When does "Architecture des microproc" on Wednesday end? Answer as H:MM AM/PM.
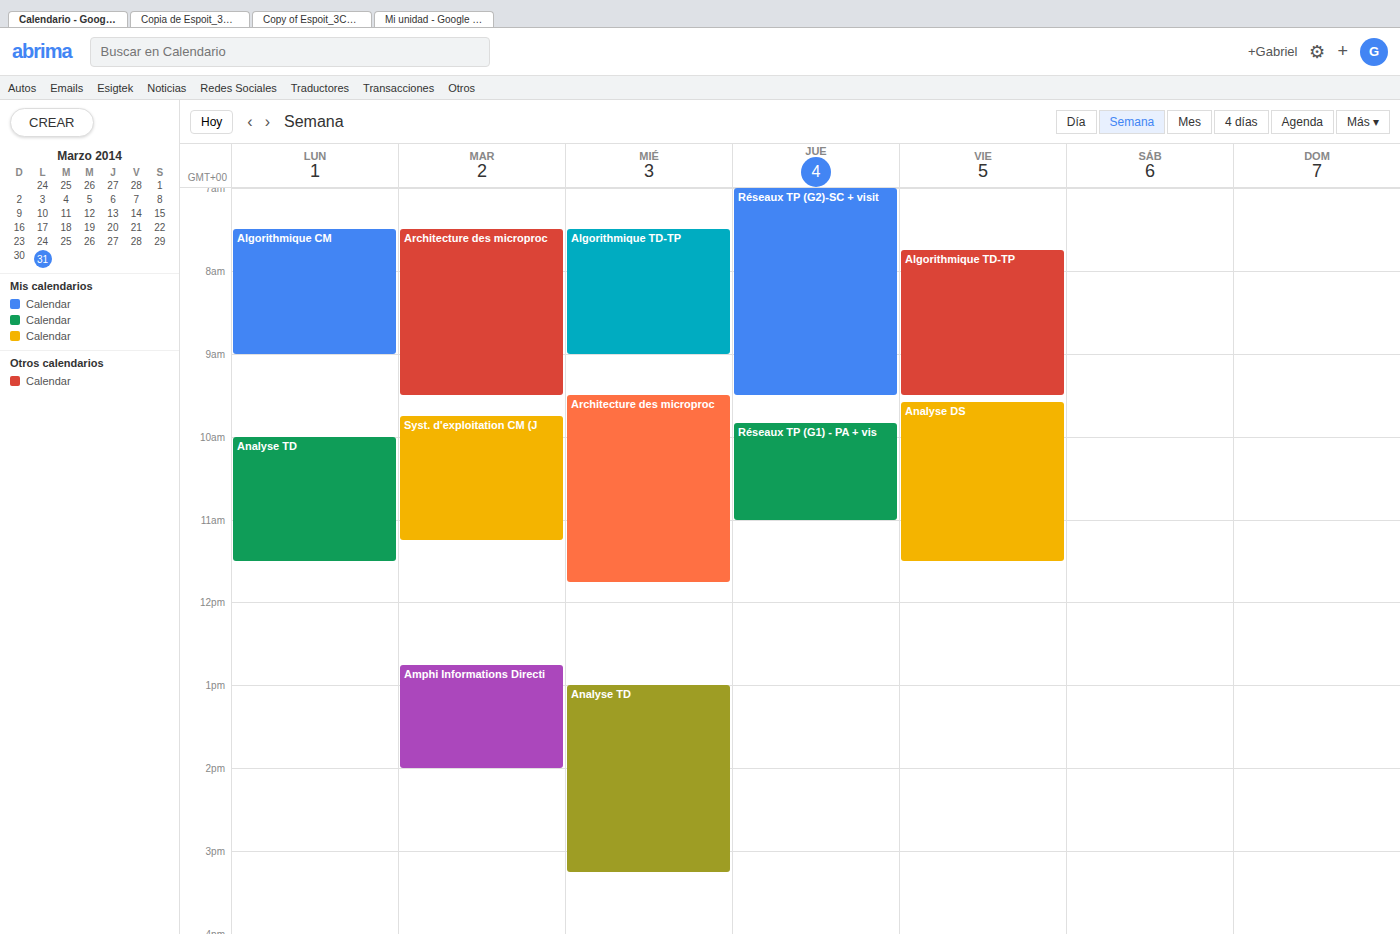
11:45 AM